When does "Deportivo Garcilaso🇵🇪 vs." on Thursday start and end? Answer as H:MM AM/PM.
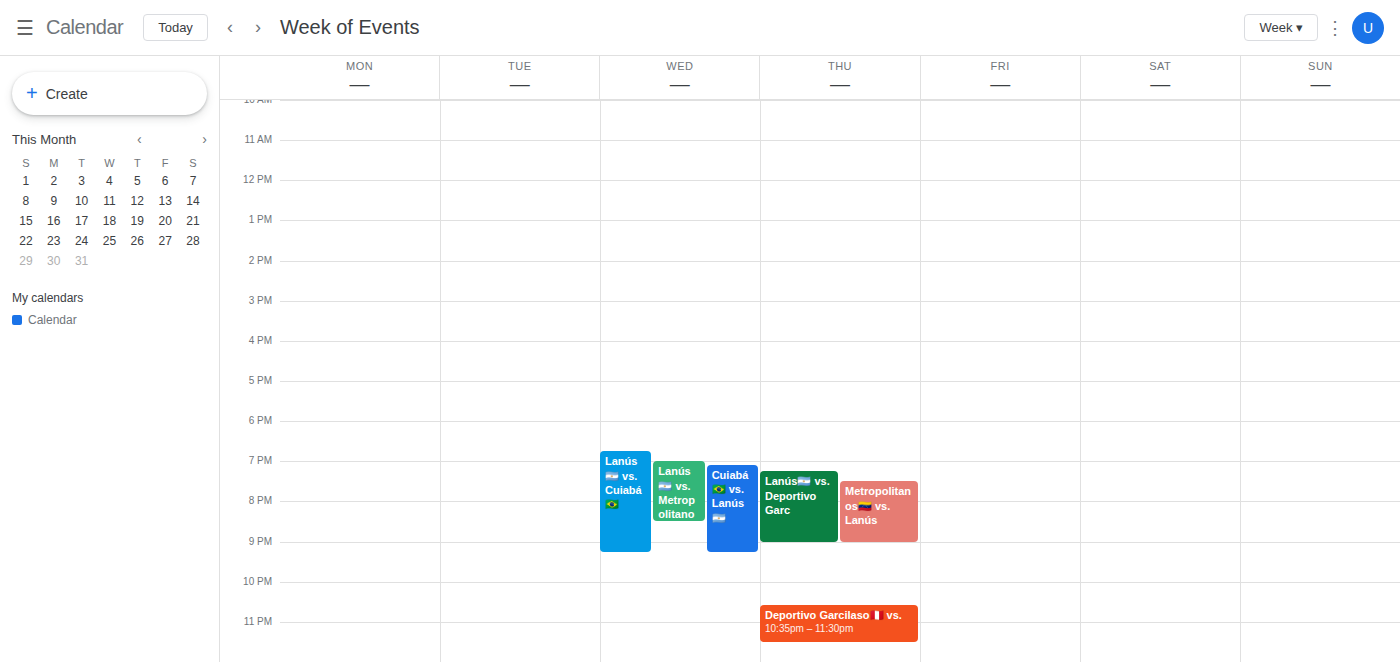
10:35 PM to 11:30 PM